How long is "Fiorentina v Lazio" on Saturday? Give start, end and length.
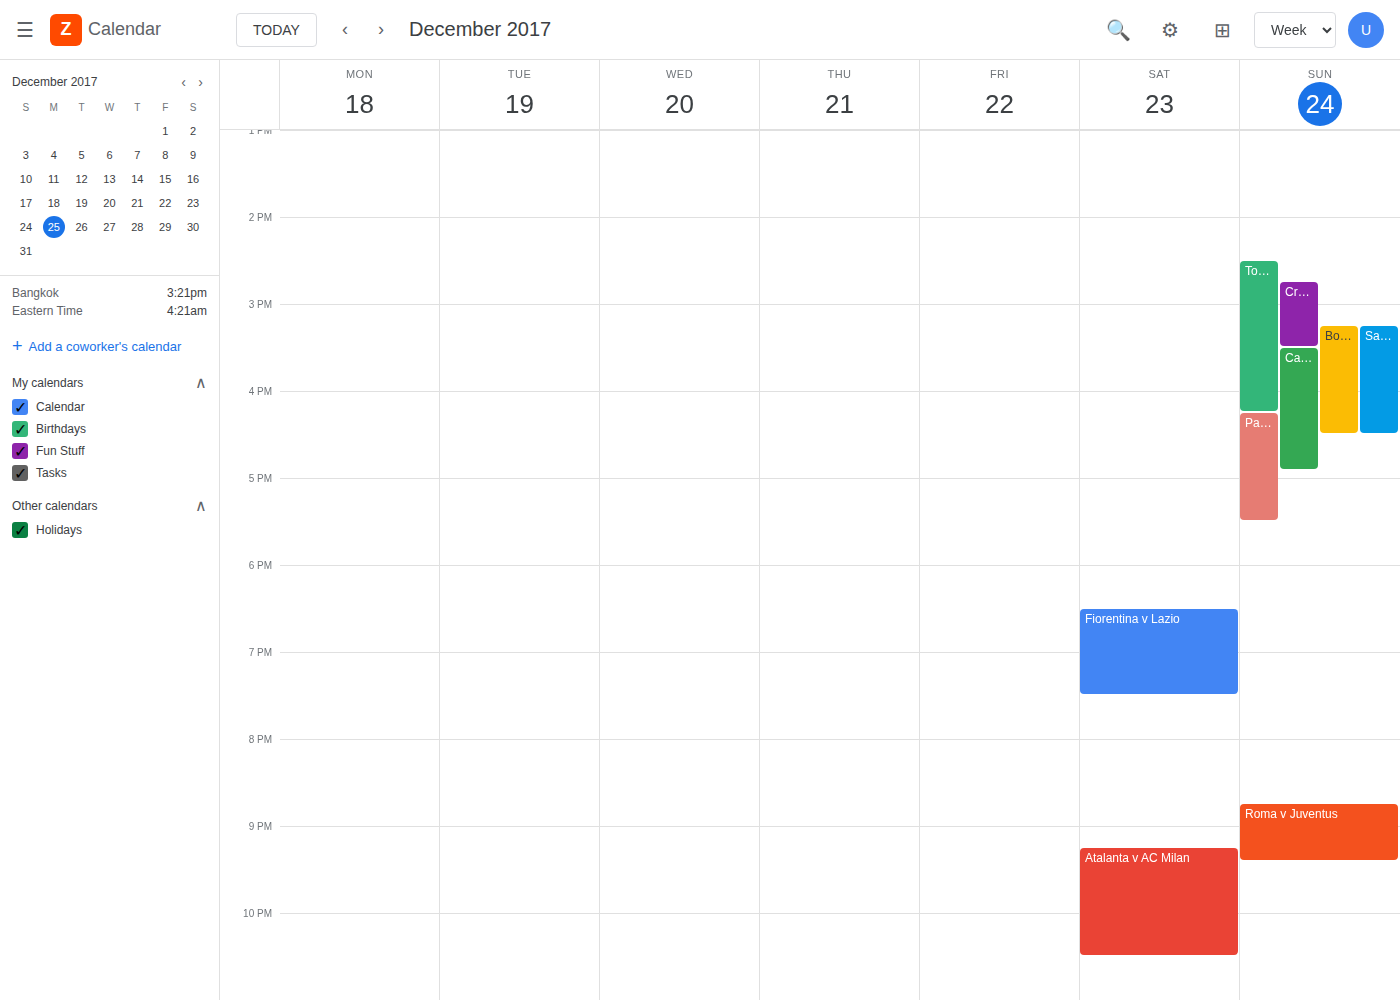
6:30 PM to 7:30 PM, 1 hour